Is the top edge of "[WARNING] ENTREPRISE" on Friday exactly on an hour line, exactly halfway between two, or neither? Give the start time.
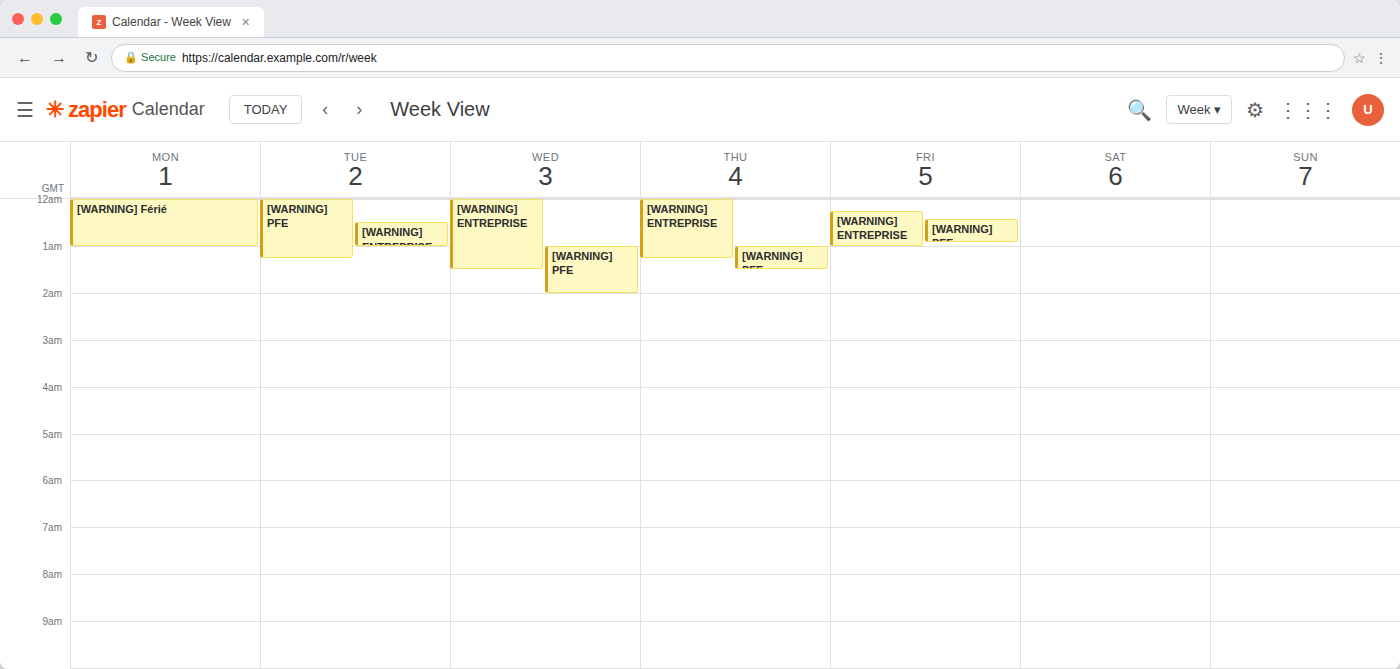
12:15 AM -- neither: a quarter of the way from the 12 AM line to the 1 AM line.